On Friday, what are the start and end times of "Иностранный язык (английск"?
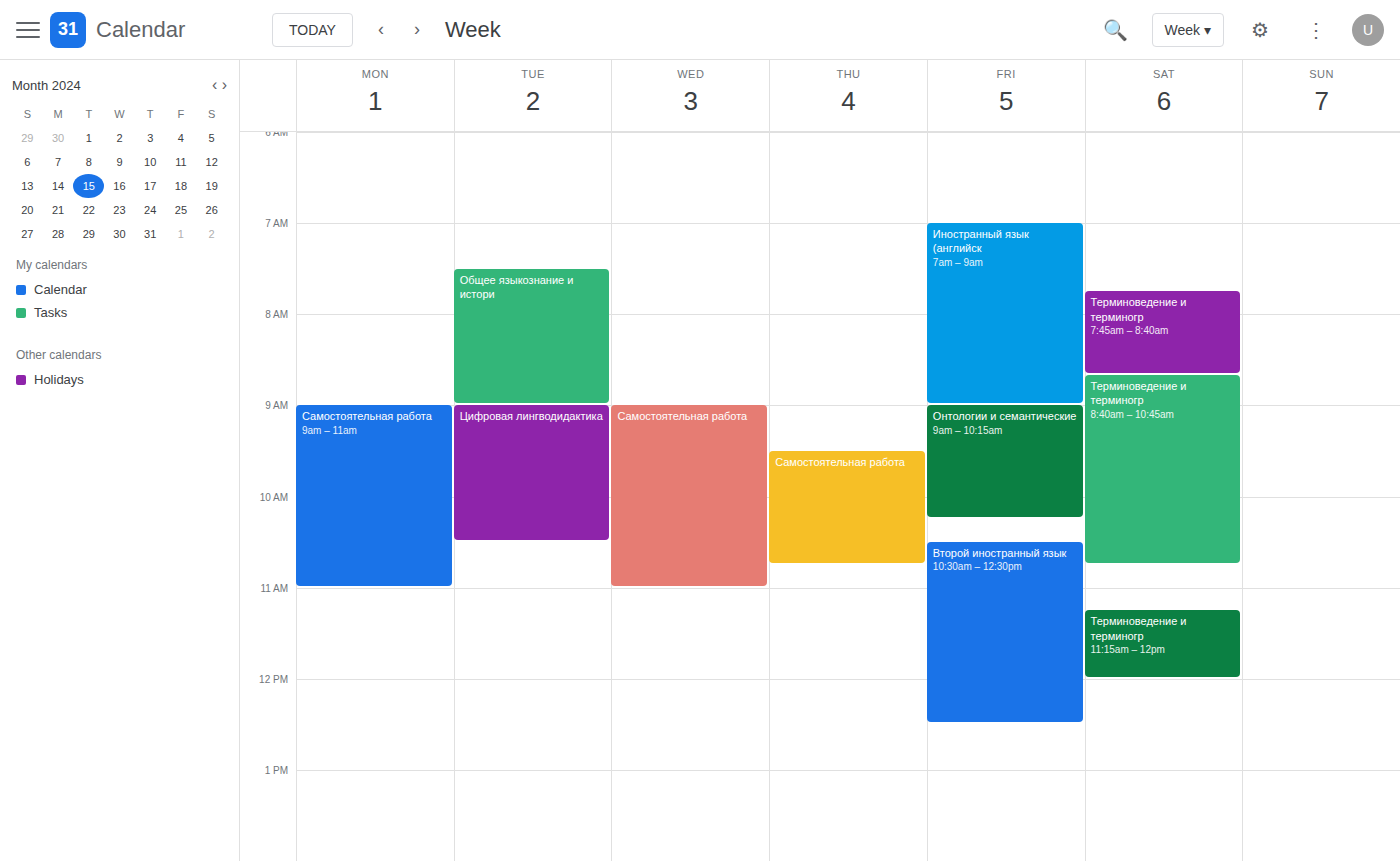
07:00 to 09:00